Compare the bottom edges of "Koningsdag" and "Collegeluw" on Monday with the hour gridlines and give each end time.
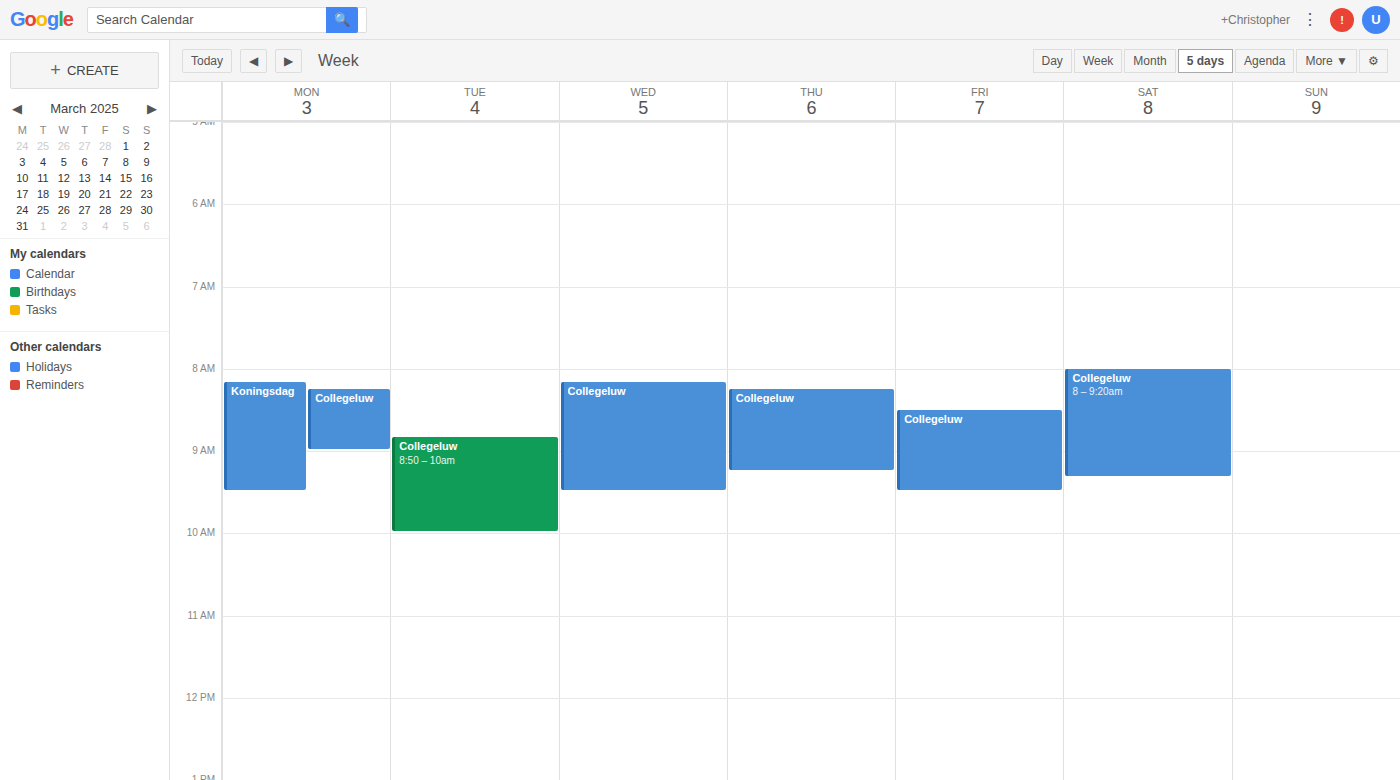
"Koningsdag": 9:30 AM, halfway between the 9 AM and 10 AM lines. "Collegeluw": 9:00 AM, exactly on the 9 AM line.